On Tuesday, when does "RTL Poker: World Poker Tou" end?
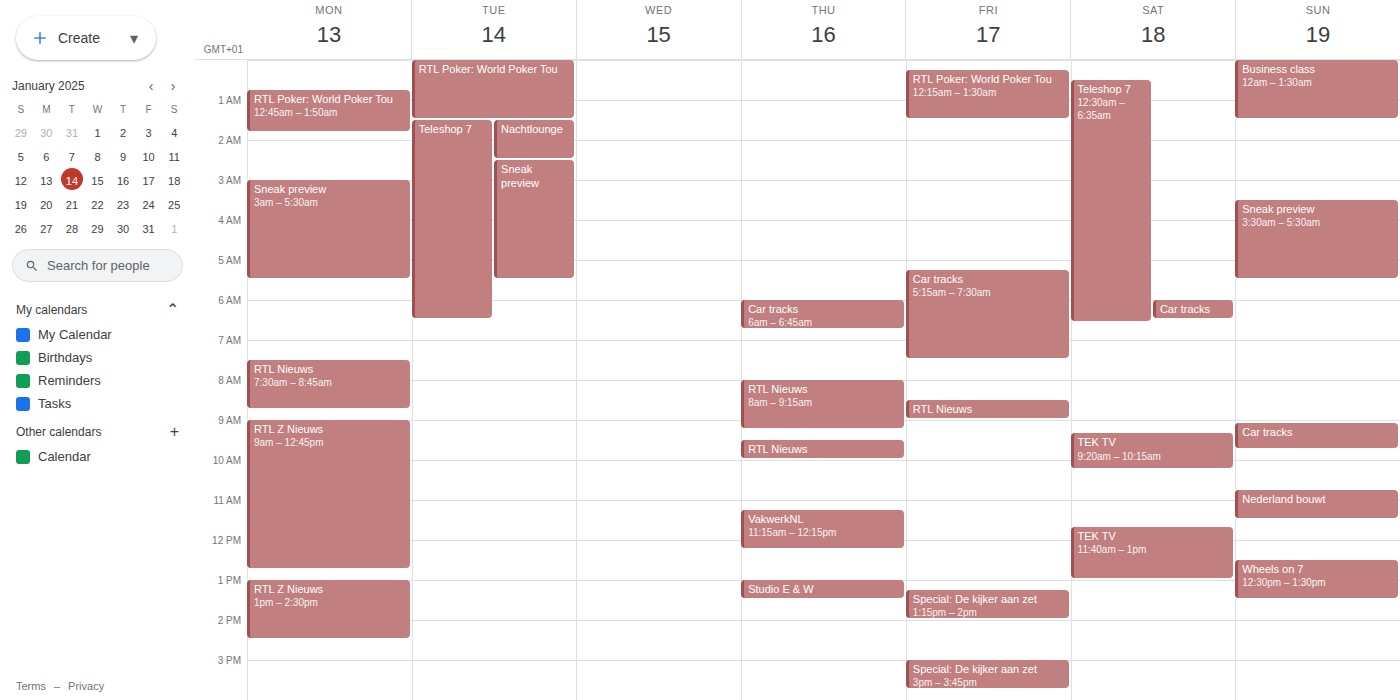
1:30 AM